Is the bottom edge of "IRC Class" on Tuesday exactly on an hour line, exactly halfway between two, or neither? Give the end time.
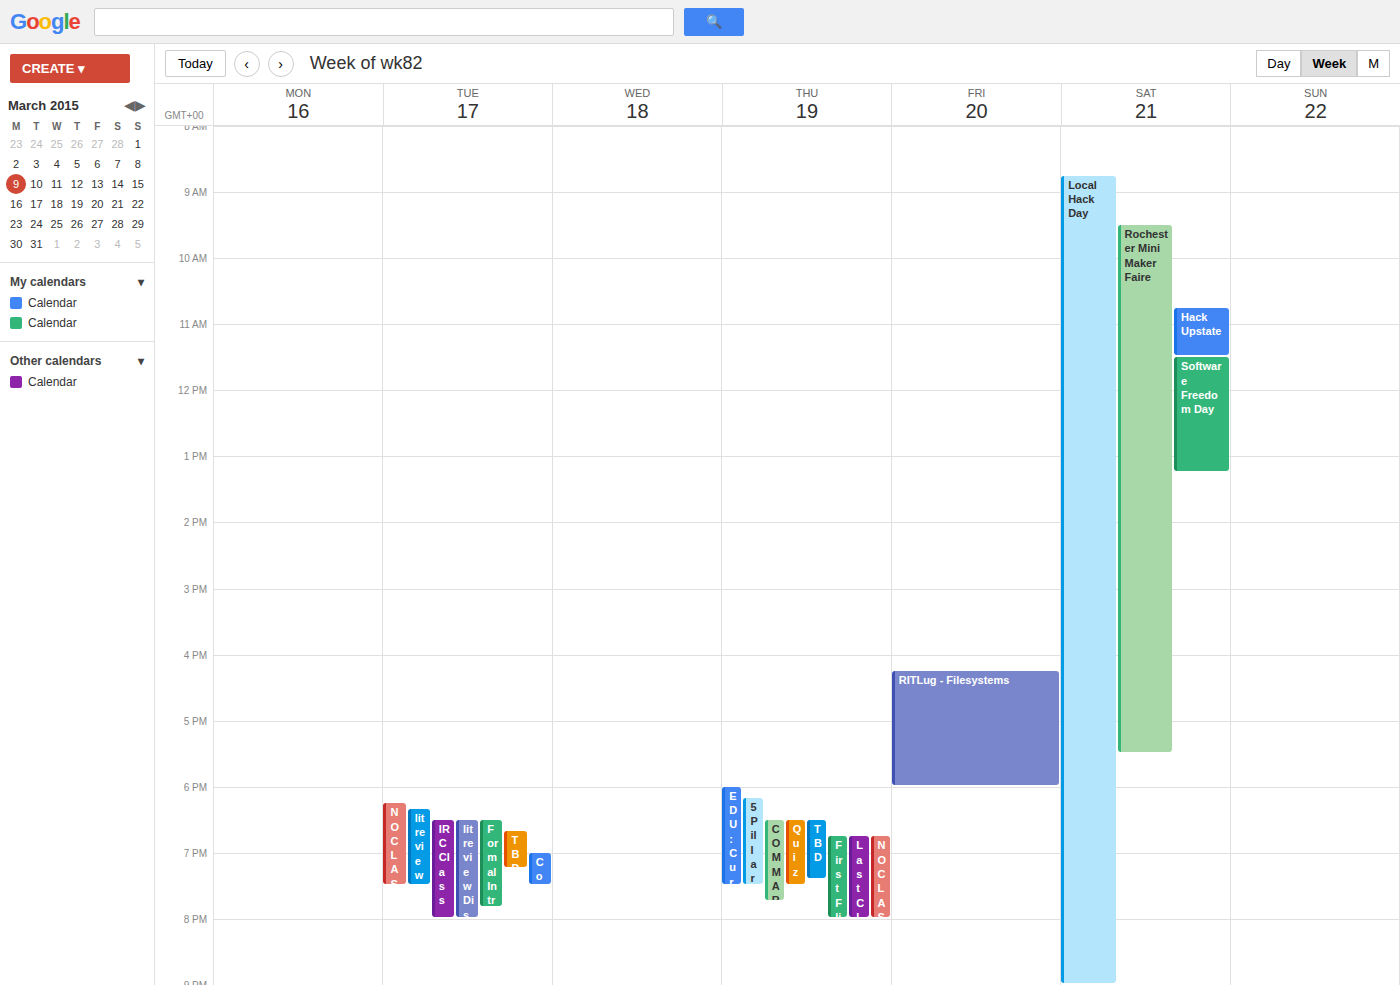
8:00 PM -- exactly on the 8 PM line.